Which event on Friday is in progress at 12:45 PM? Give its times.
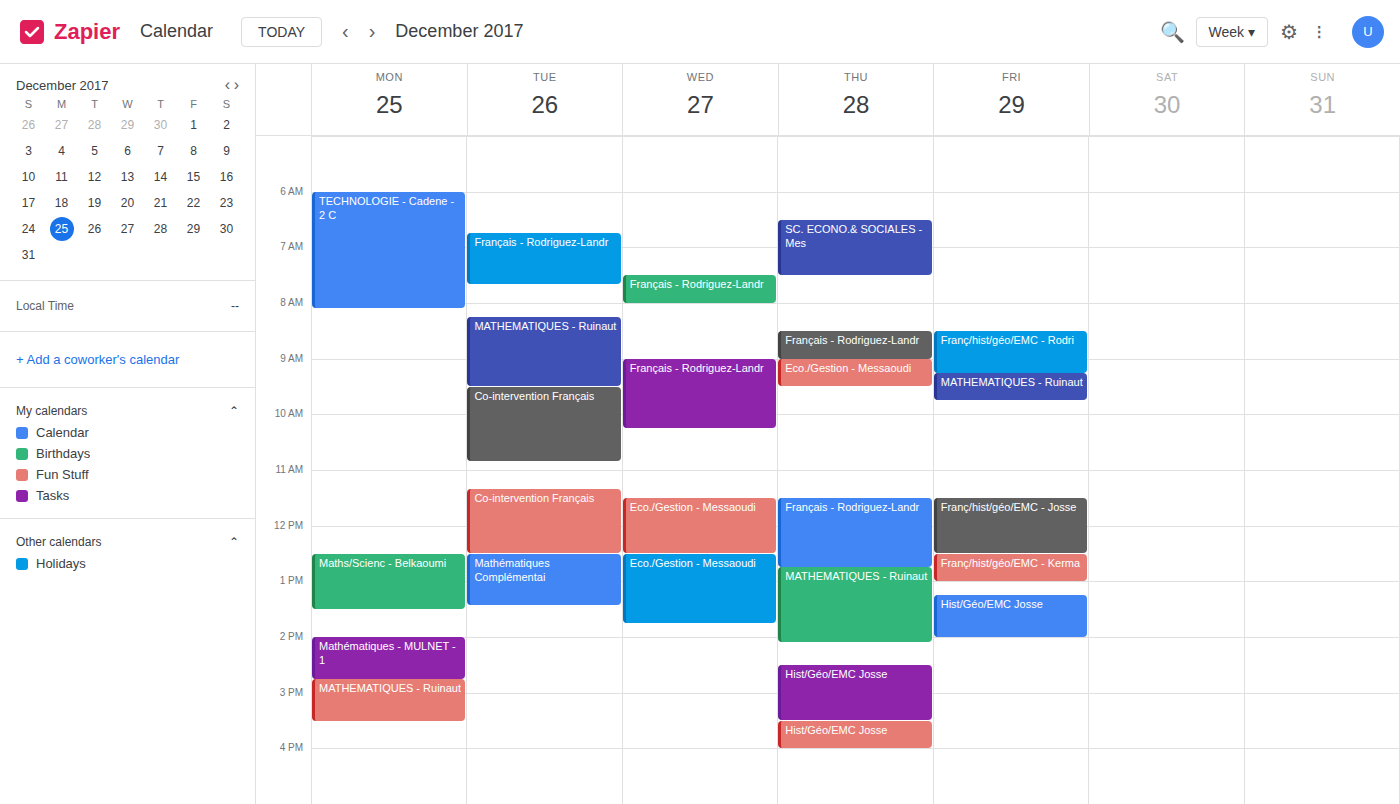
"Franç/hist/géo/EMC - Kerma", 12:30 PM to 1:00 PM